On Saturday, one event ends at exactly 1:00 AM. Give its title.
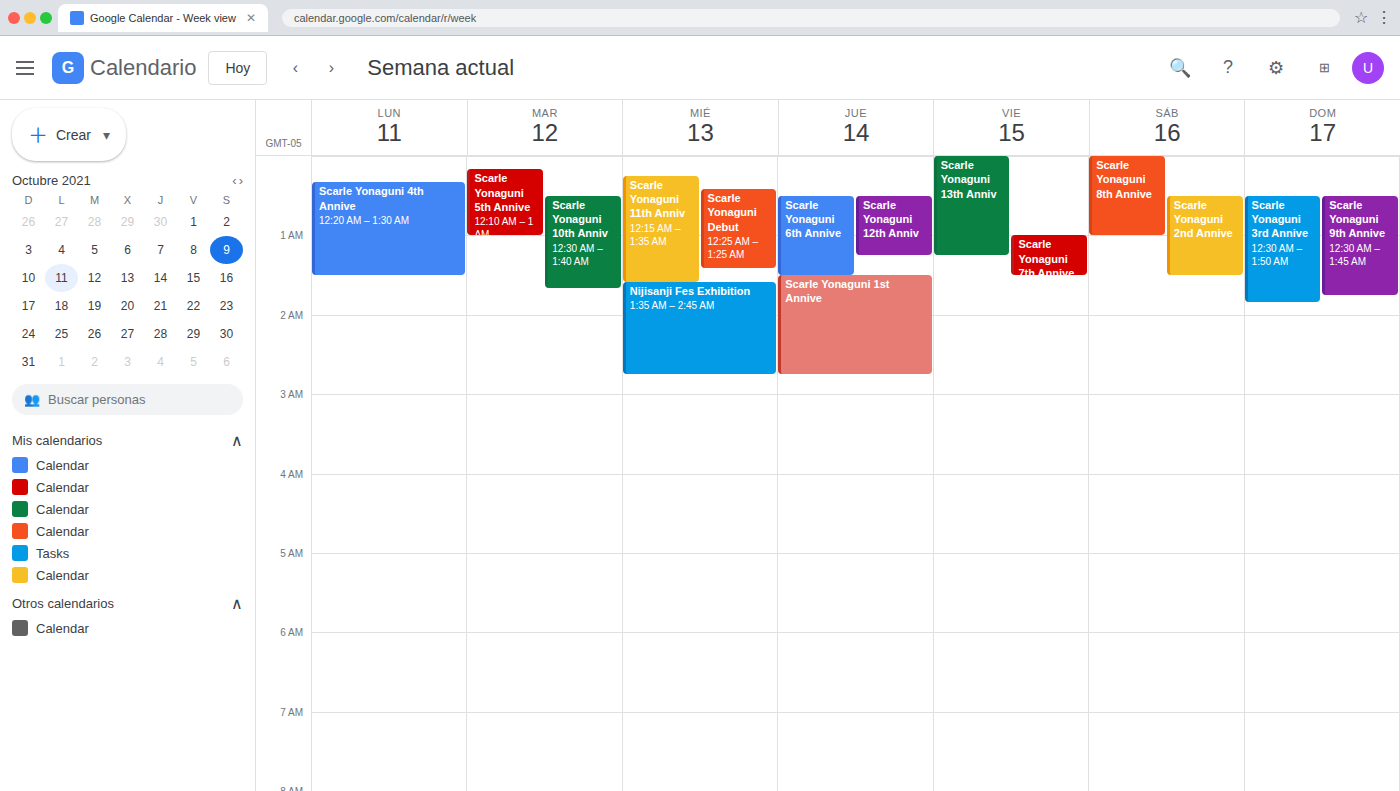
"Scarle Yonaguni 8th Annive"